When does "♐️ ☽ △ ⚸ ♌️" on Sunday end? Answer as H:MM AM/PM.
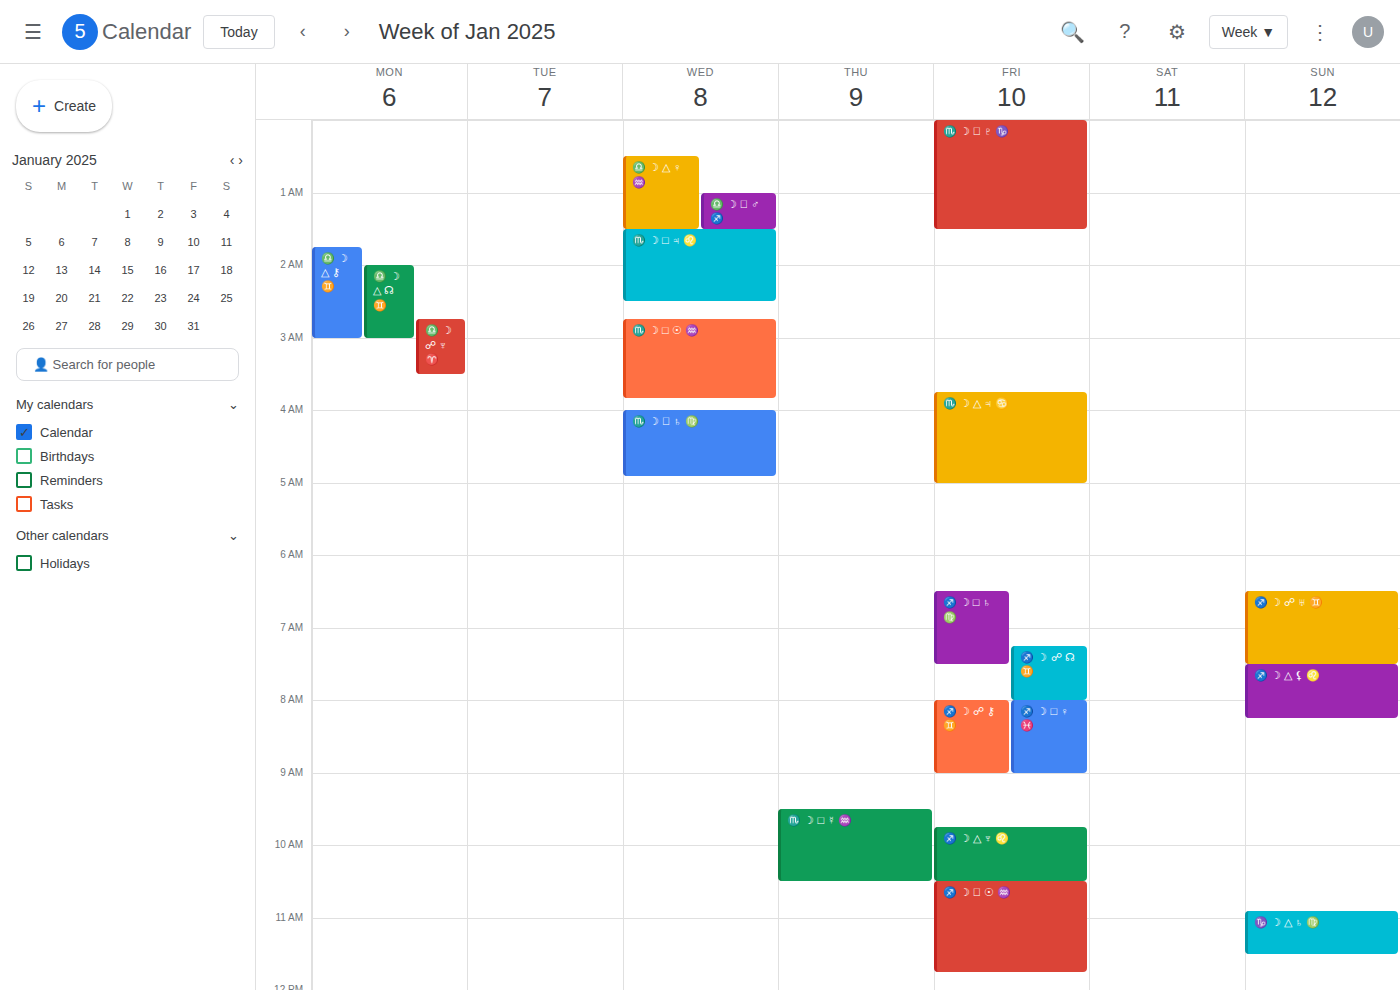
8:15 AM